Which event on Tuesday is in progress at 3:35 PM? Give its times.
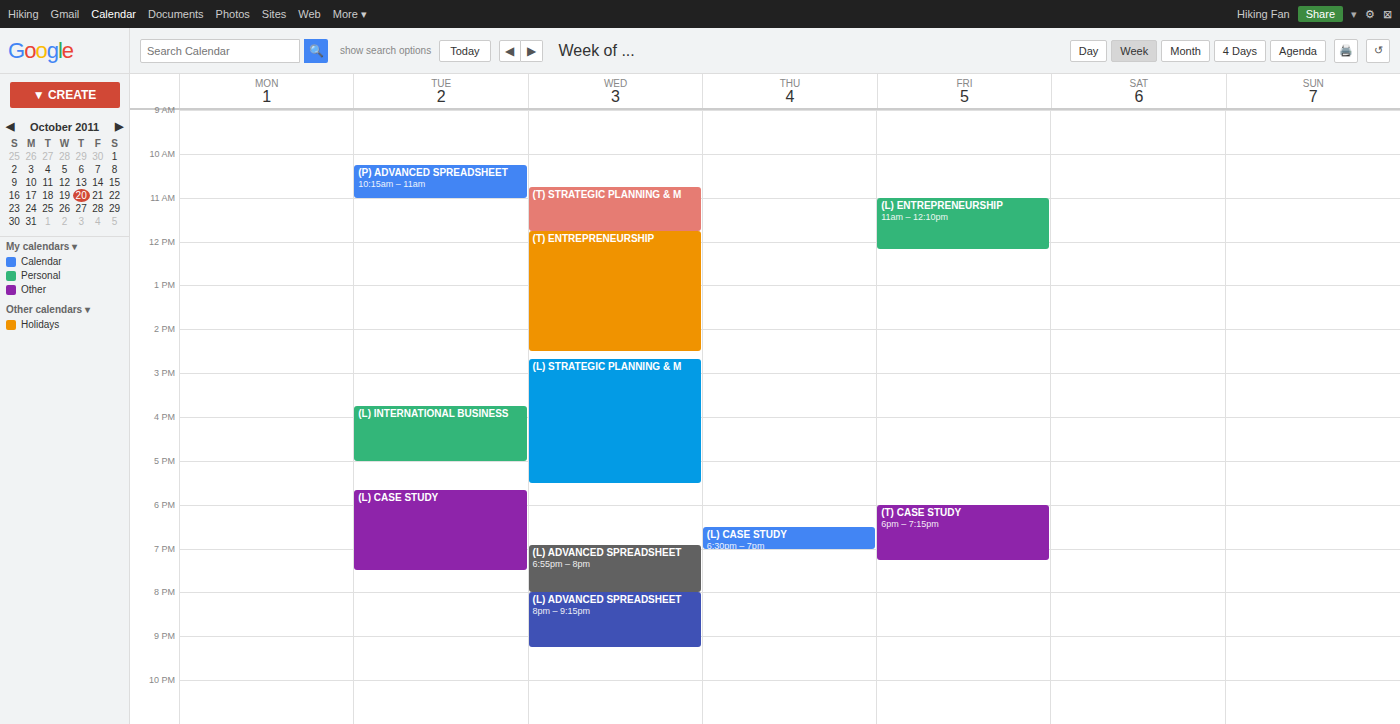
"(T) INTERNATIONAL BUSINESS", 2:05 PM to 3:45 PM